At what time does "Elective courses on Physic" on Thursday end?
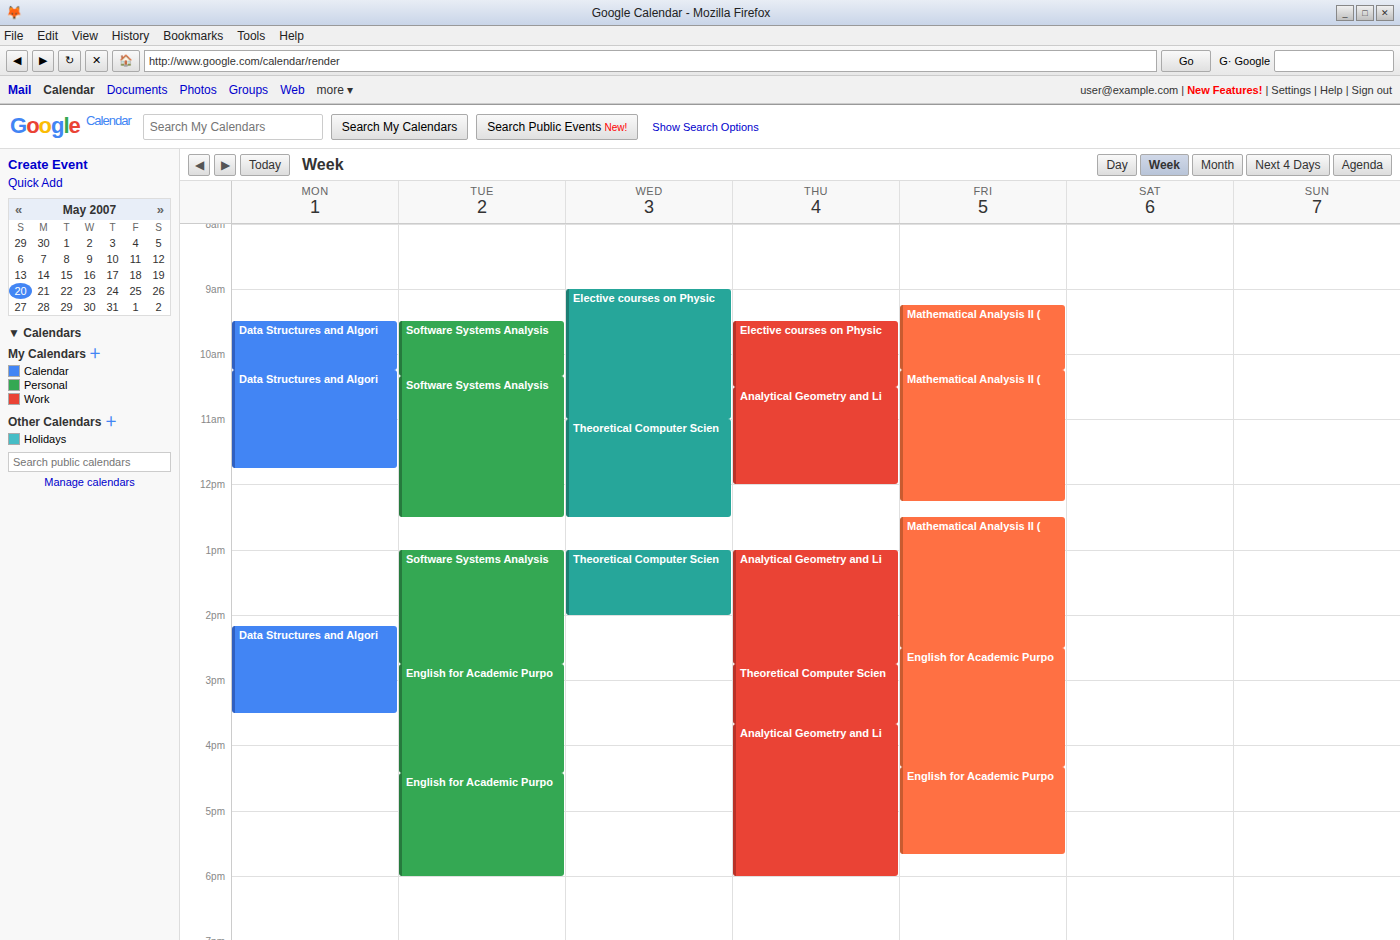
10:30 AM